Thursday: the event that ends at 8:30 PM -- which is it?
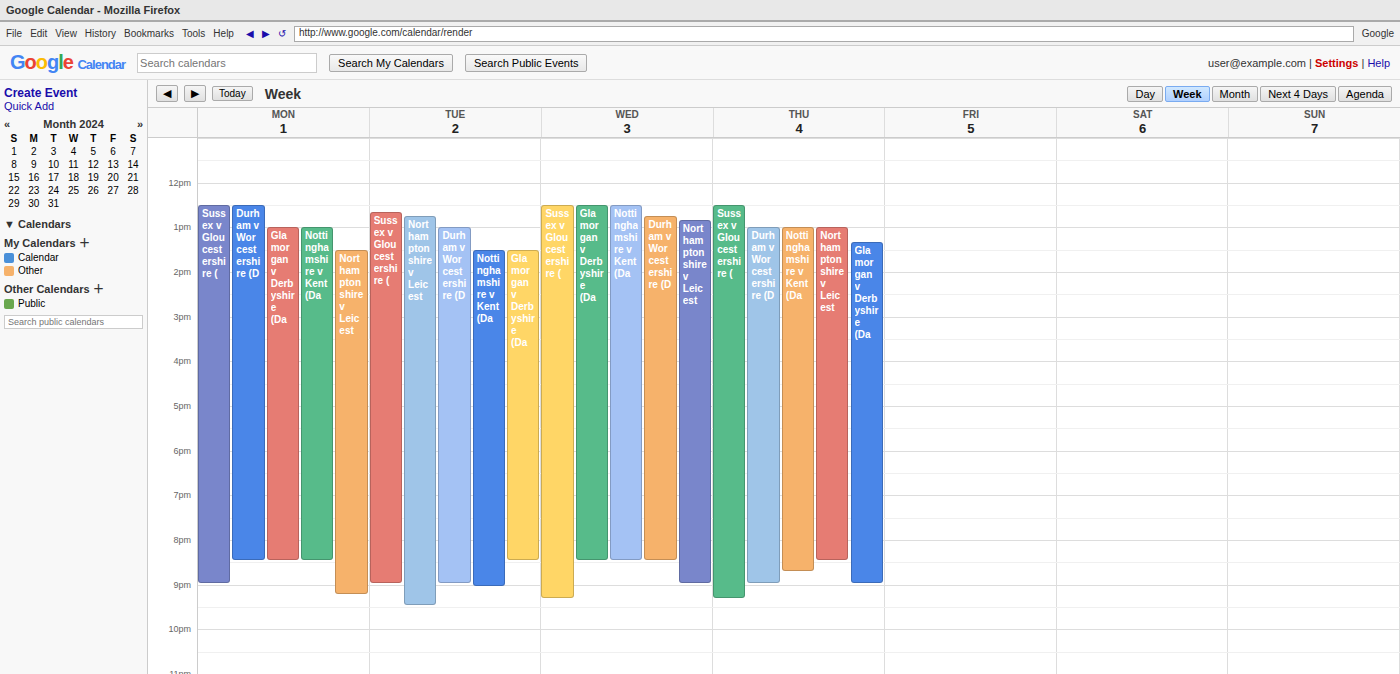
"Northamptonshire v Leicest"